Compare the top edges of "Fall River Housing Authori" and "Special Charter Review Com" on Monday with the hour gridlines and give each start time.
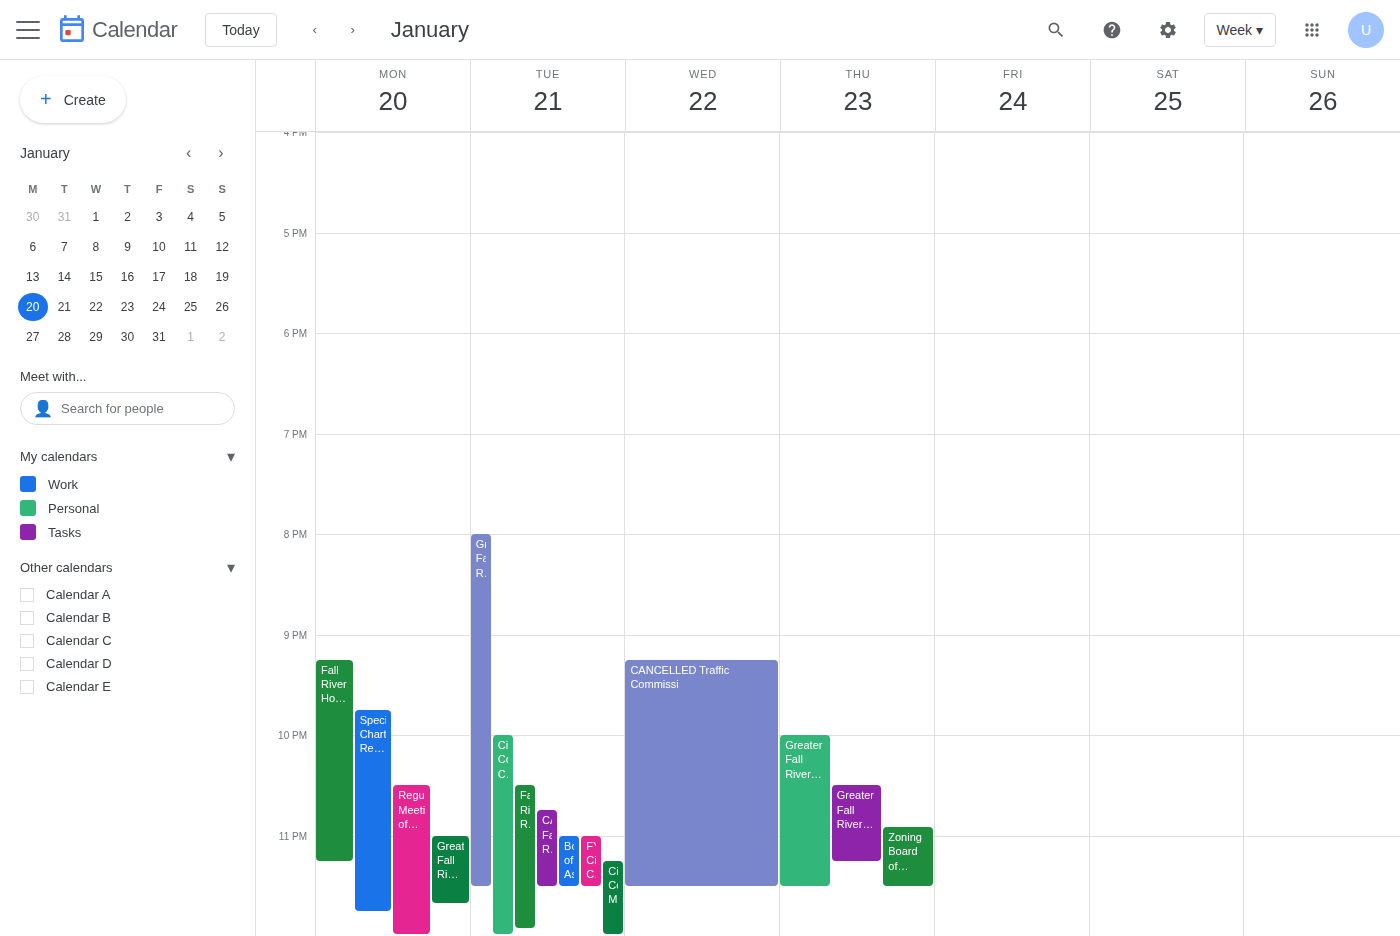
"Fall River Housing Authori": 9:15 PM, neither: a quarter of the way from the 9 PM line to the 10 PM line. "Special Charter Review Com": 9:45 PM, neither: three quarters of the way from the 9 PM line to the 10 PM line.